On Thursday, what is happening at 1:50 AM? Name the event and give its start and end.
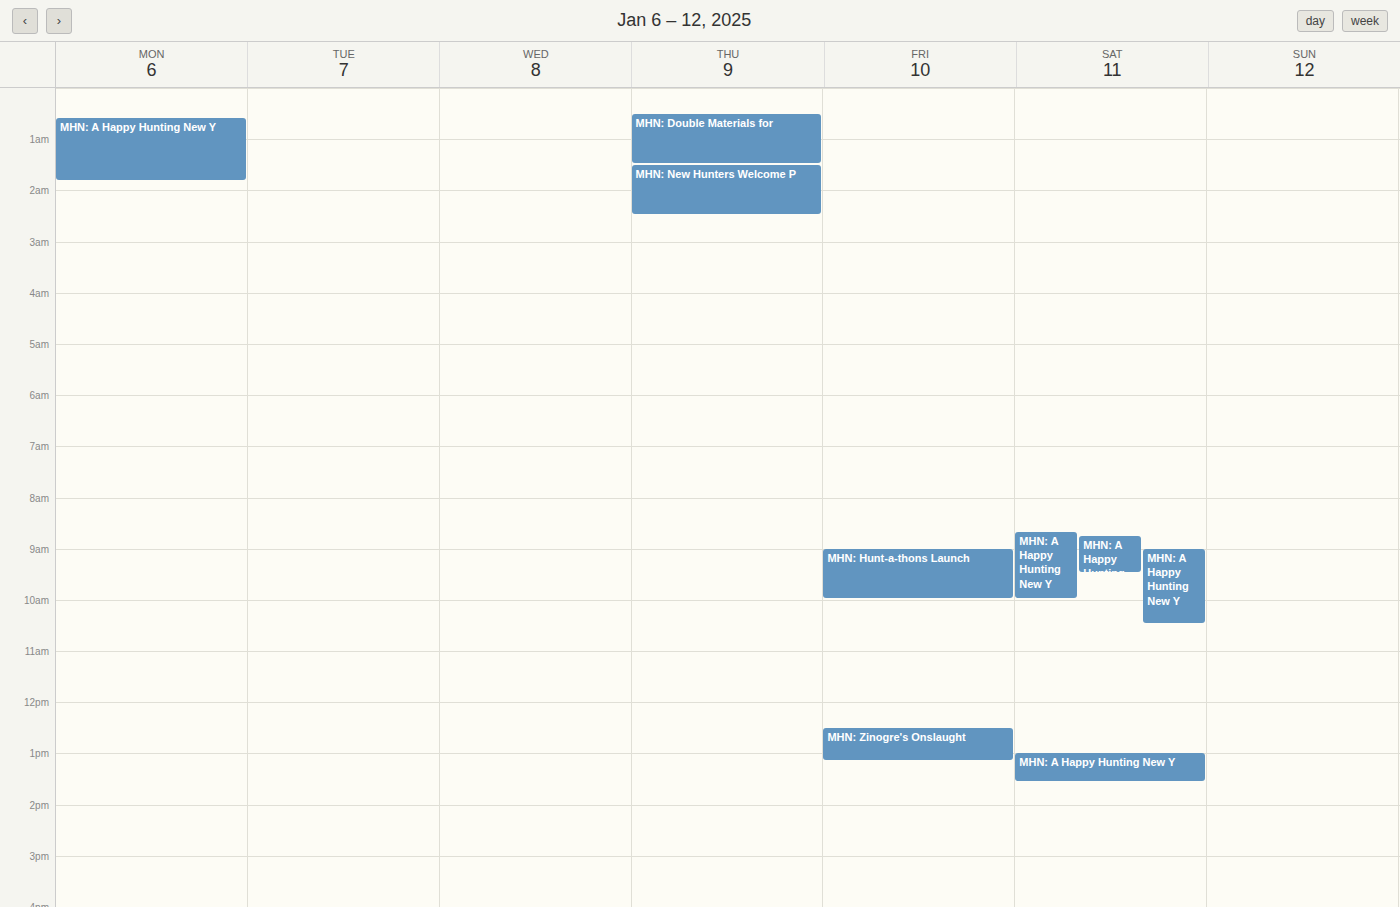
"MHN: New Hunters Welcome P", 1:30 AM to 2:30 AM